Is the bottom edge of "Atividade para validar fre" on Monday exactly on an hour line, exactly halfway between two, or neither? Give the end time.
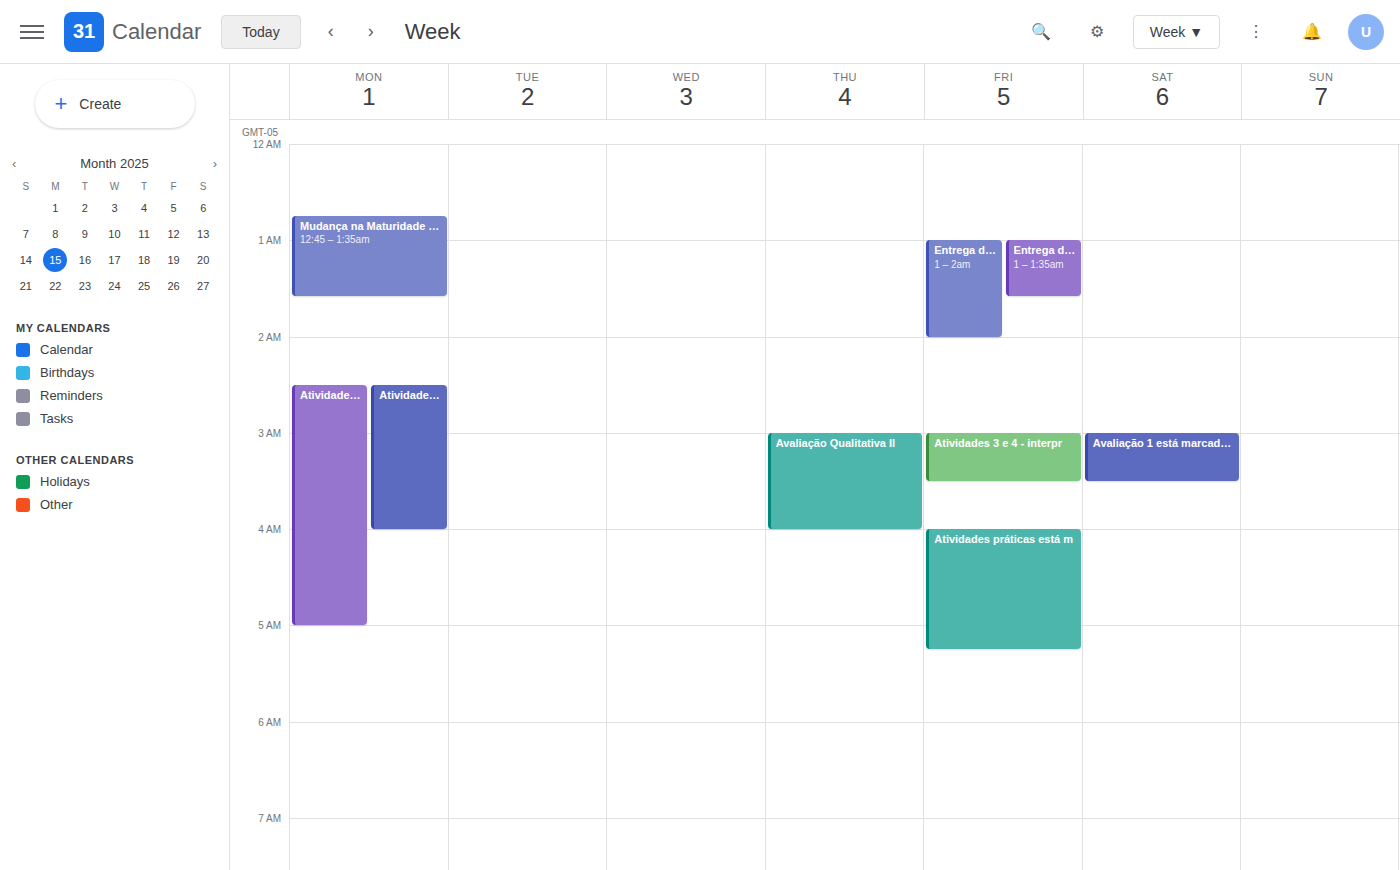
5:00 AM -- exactly on the 5 AM line.